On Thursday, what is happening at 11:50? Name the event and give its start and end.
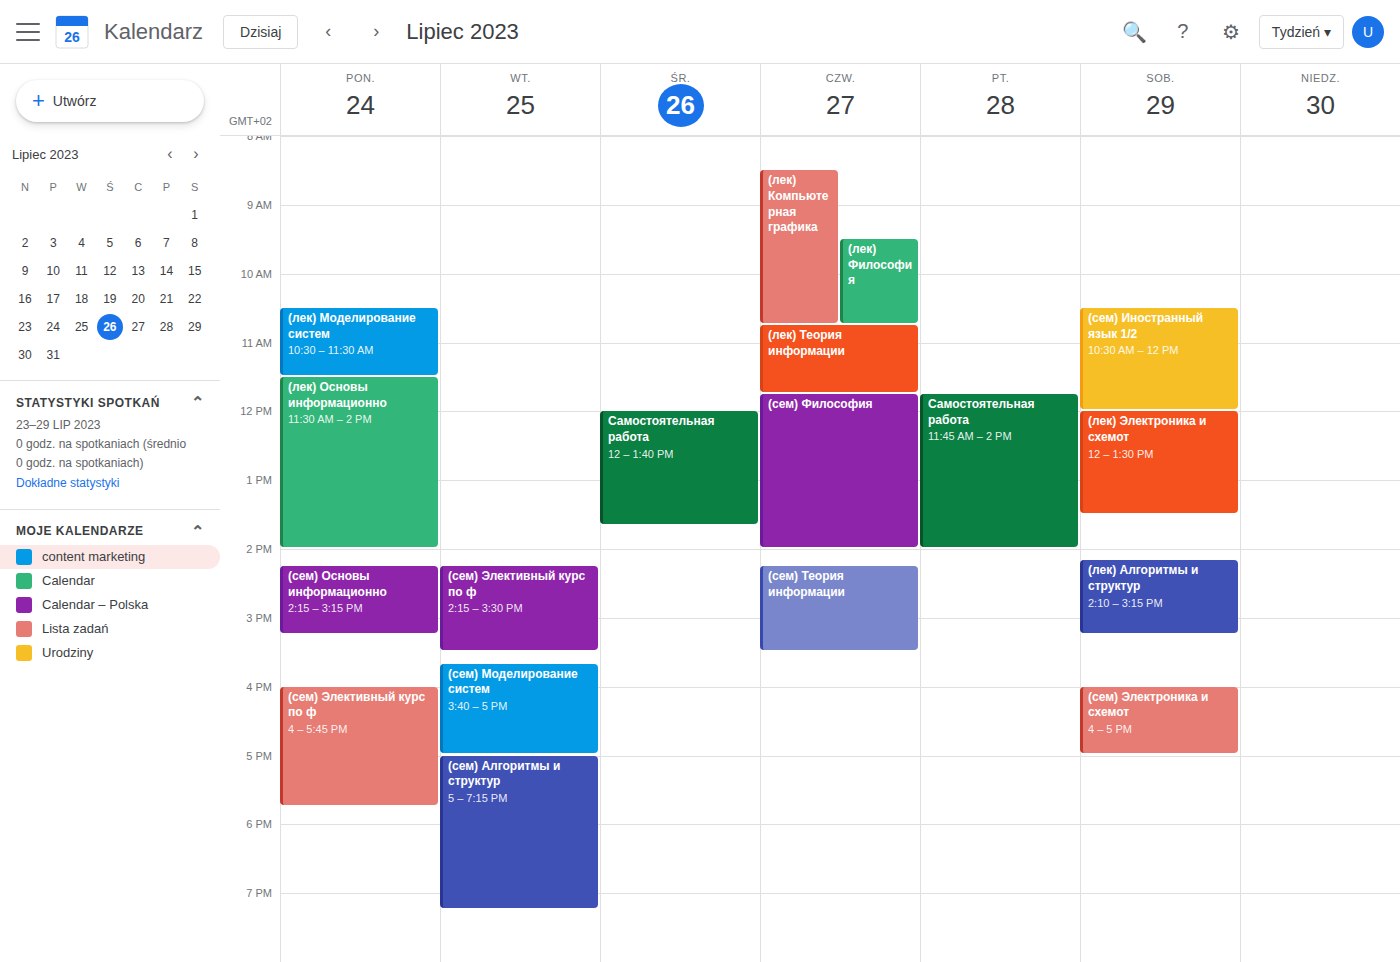
"(сем) Философия", 11:45 to 14:00